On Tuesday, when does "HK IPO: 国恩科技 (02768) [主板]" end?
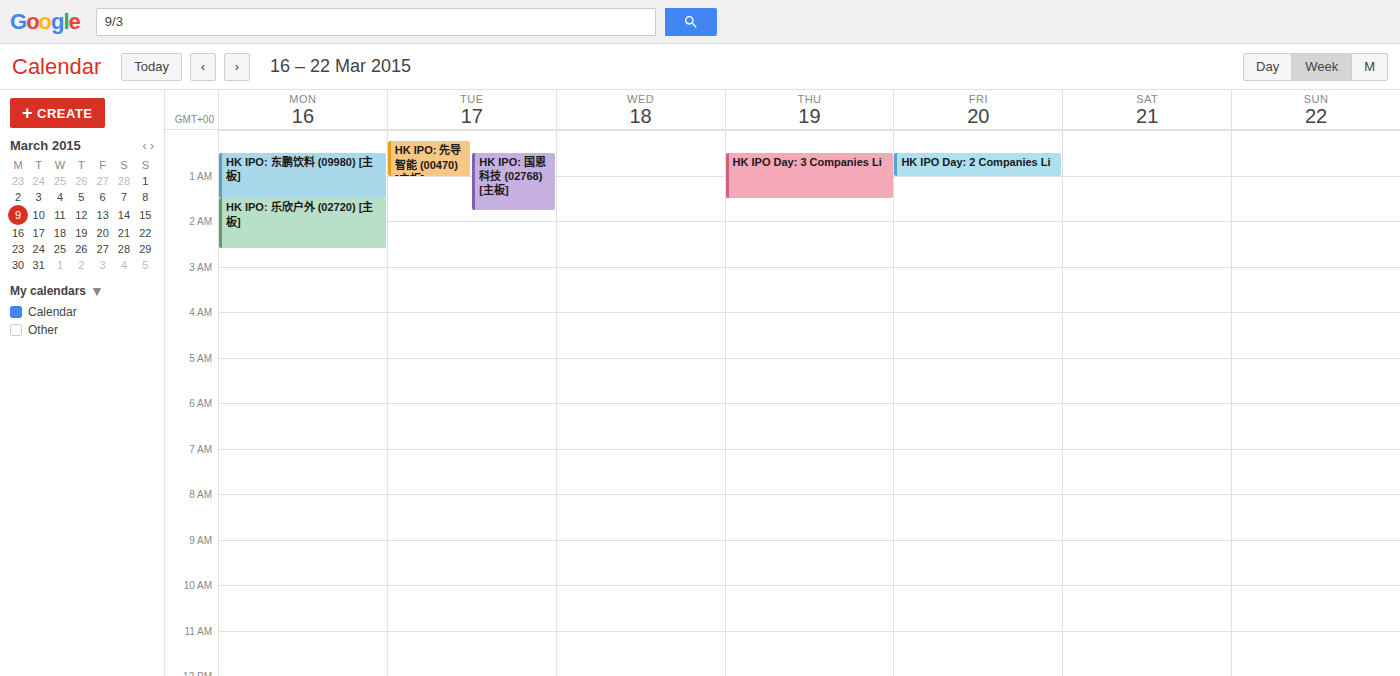
1:45 AM